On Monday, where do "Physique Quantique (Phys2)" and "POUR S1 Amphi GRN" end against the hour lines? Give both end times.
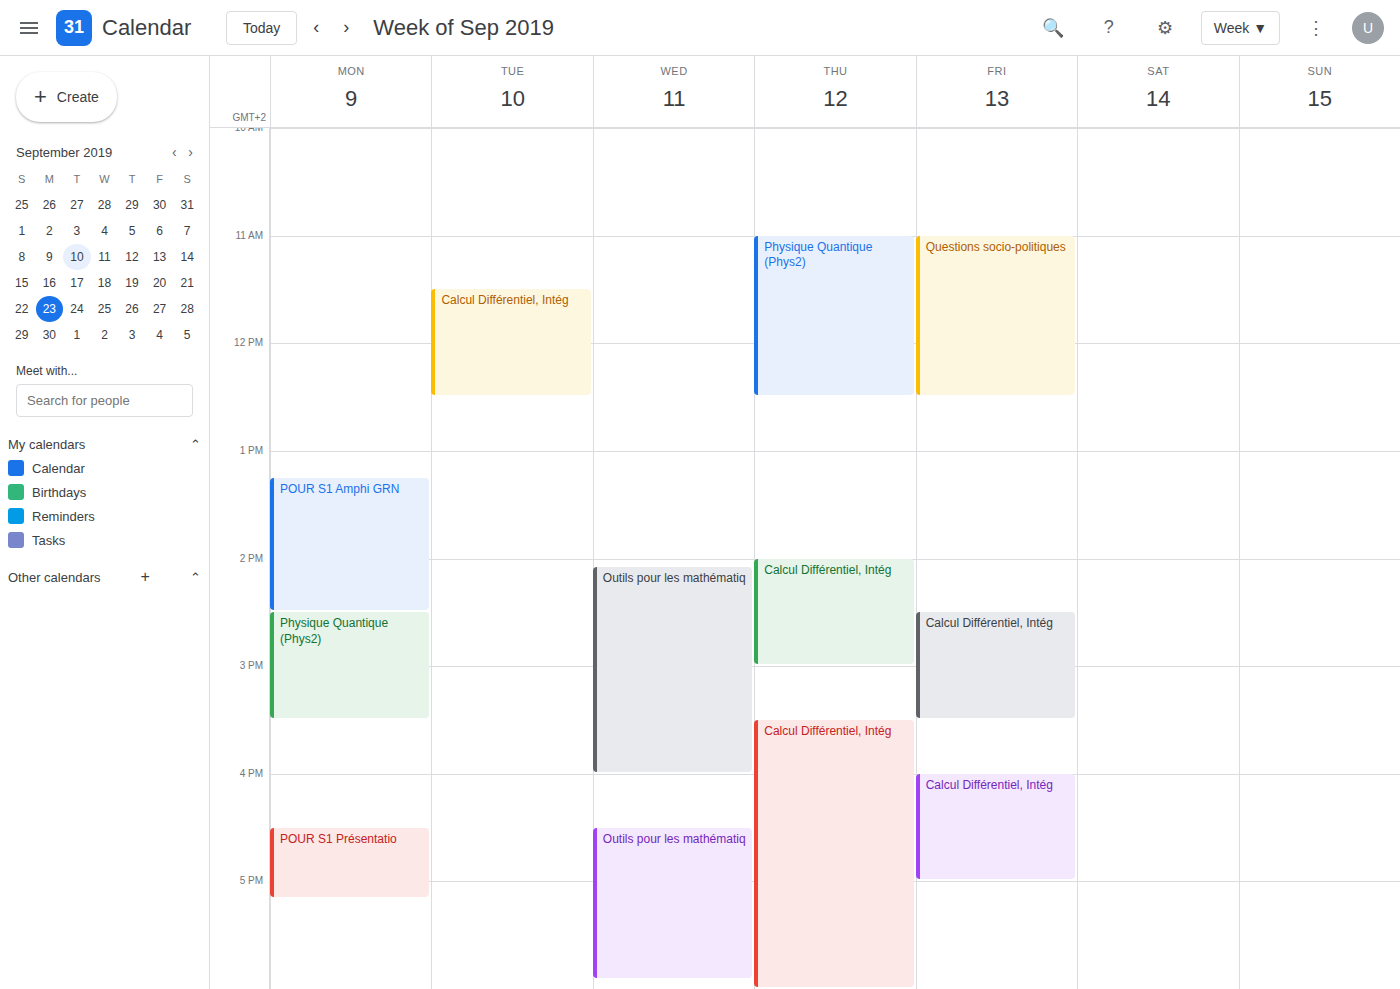
"Physique Quantique (Phys2)": 3:30 PM, halfway between the 3 PM and 4 PM lines. "POUR S1 Amphi GRN": 2:30 PM, halfway between the 2 PM and 3 PM lines.